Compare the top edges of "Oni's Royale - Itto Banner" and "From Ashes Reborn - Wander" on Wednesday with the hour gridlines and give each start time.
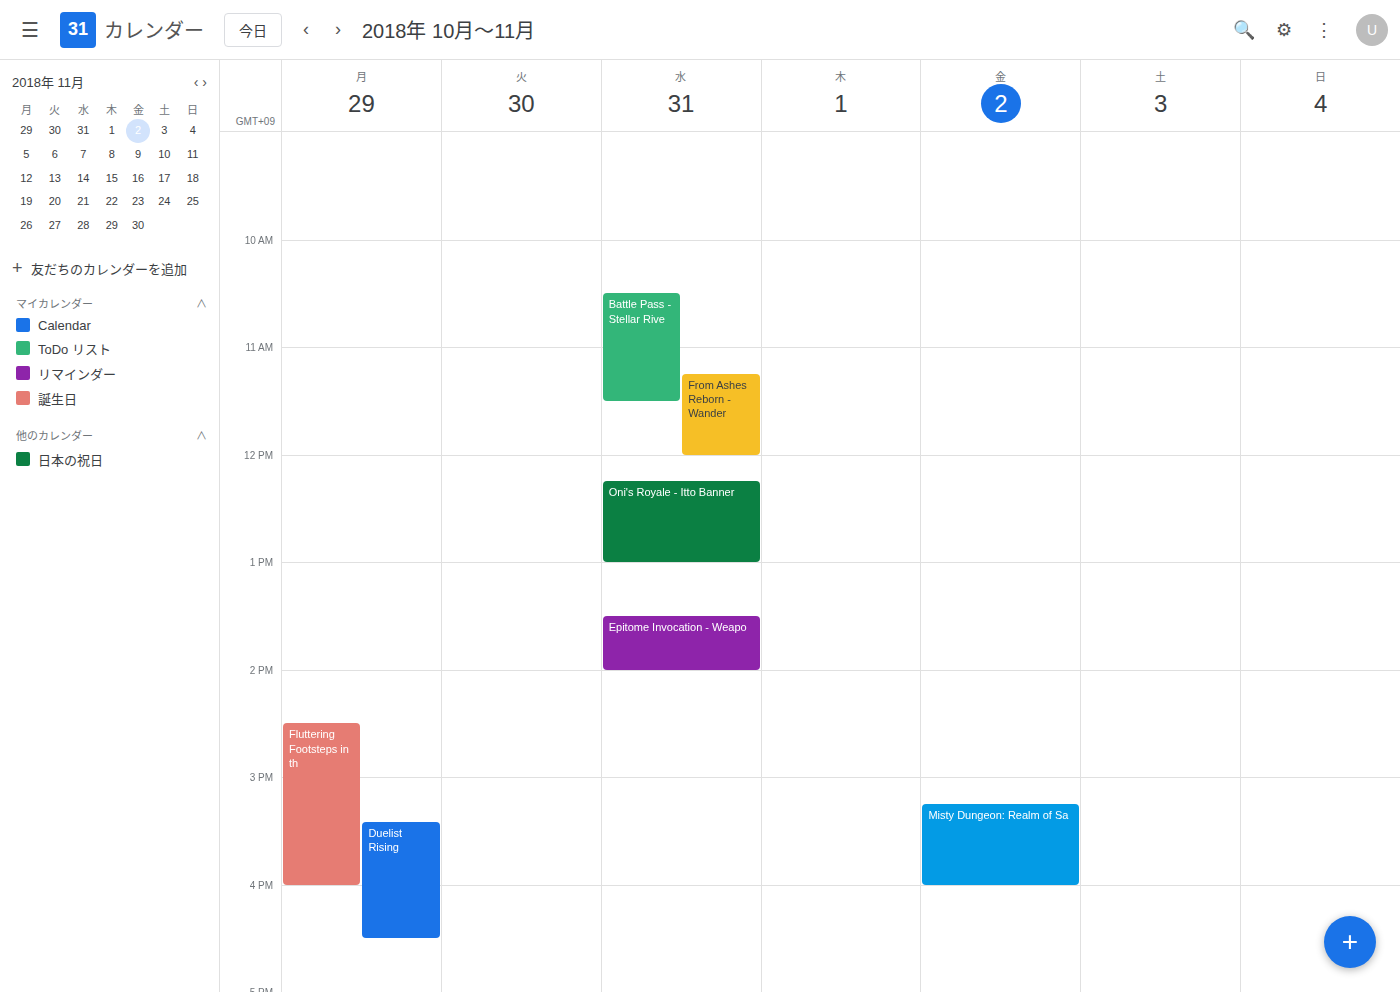
"Oni's Royale - Itto Banner": 12:15, neither: a quarter of the way from the 12:00 line to the 13:00 line. "From Ashes Reborn - Wander": 11:15, neither: a quarter of the way from the 11:00 line to the 12:00 line.